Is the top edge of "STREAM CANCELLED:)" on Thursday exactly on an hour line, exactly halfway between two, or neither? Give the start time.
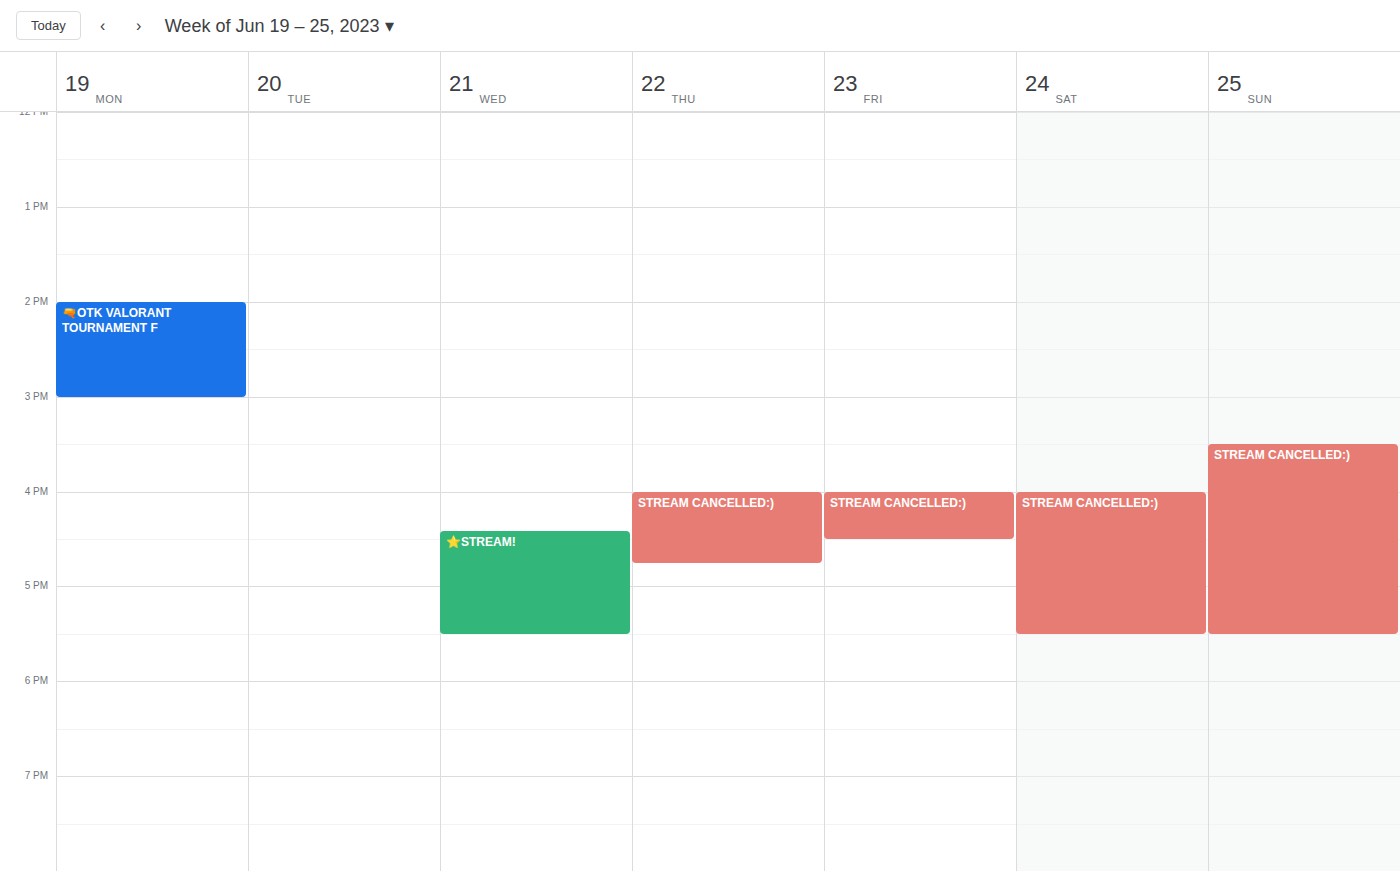
4:00 PM -- exactly on the 4 PM line.